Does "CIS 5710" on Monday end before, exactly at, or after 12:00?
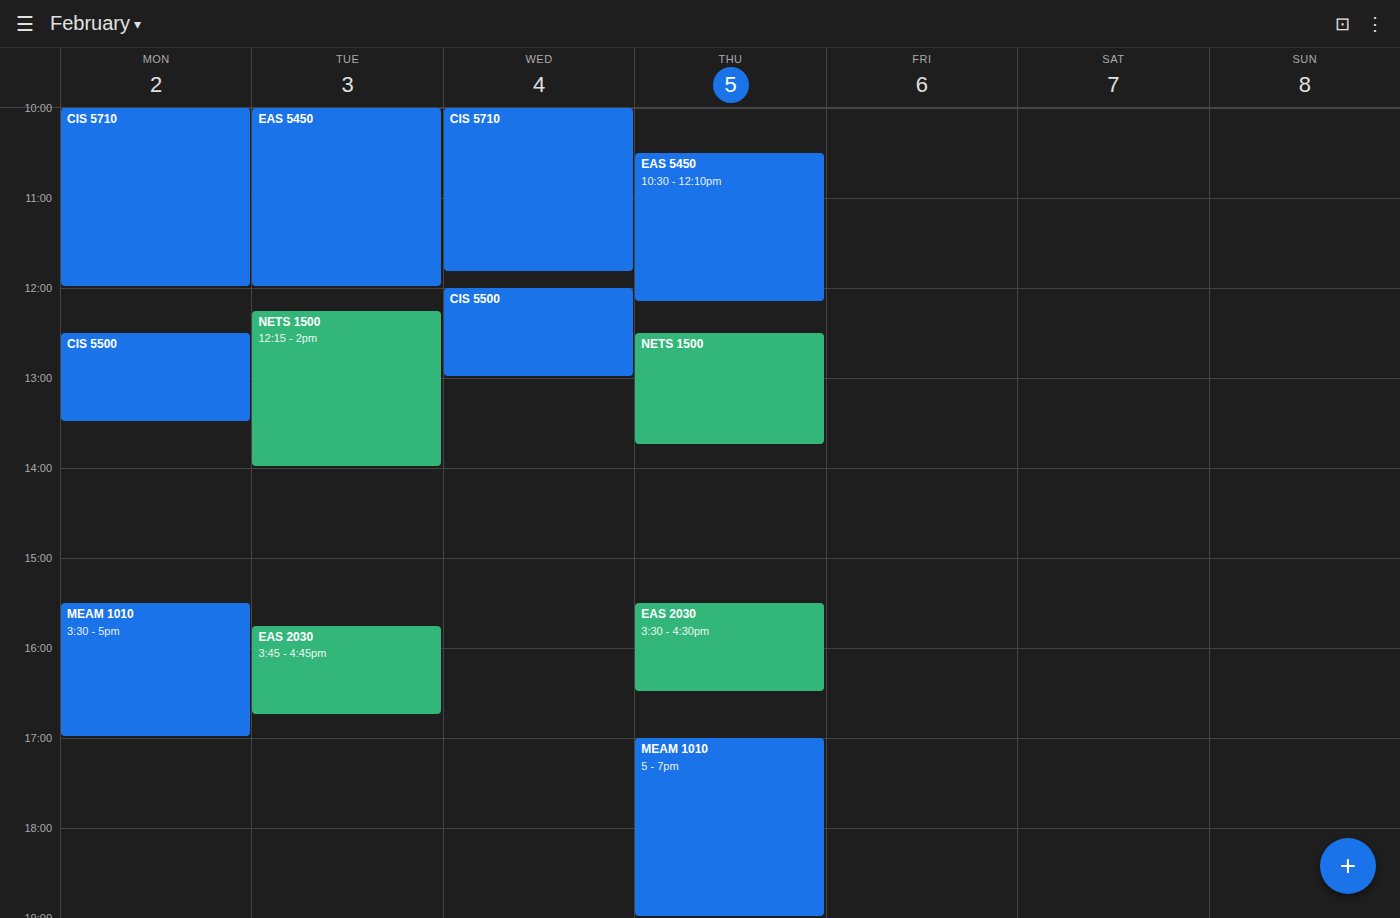
12:00 -- exactly at 12:00, on the 12:00 line.